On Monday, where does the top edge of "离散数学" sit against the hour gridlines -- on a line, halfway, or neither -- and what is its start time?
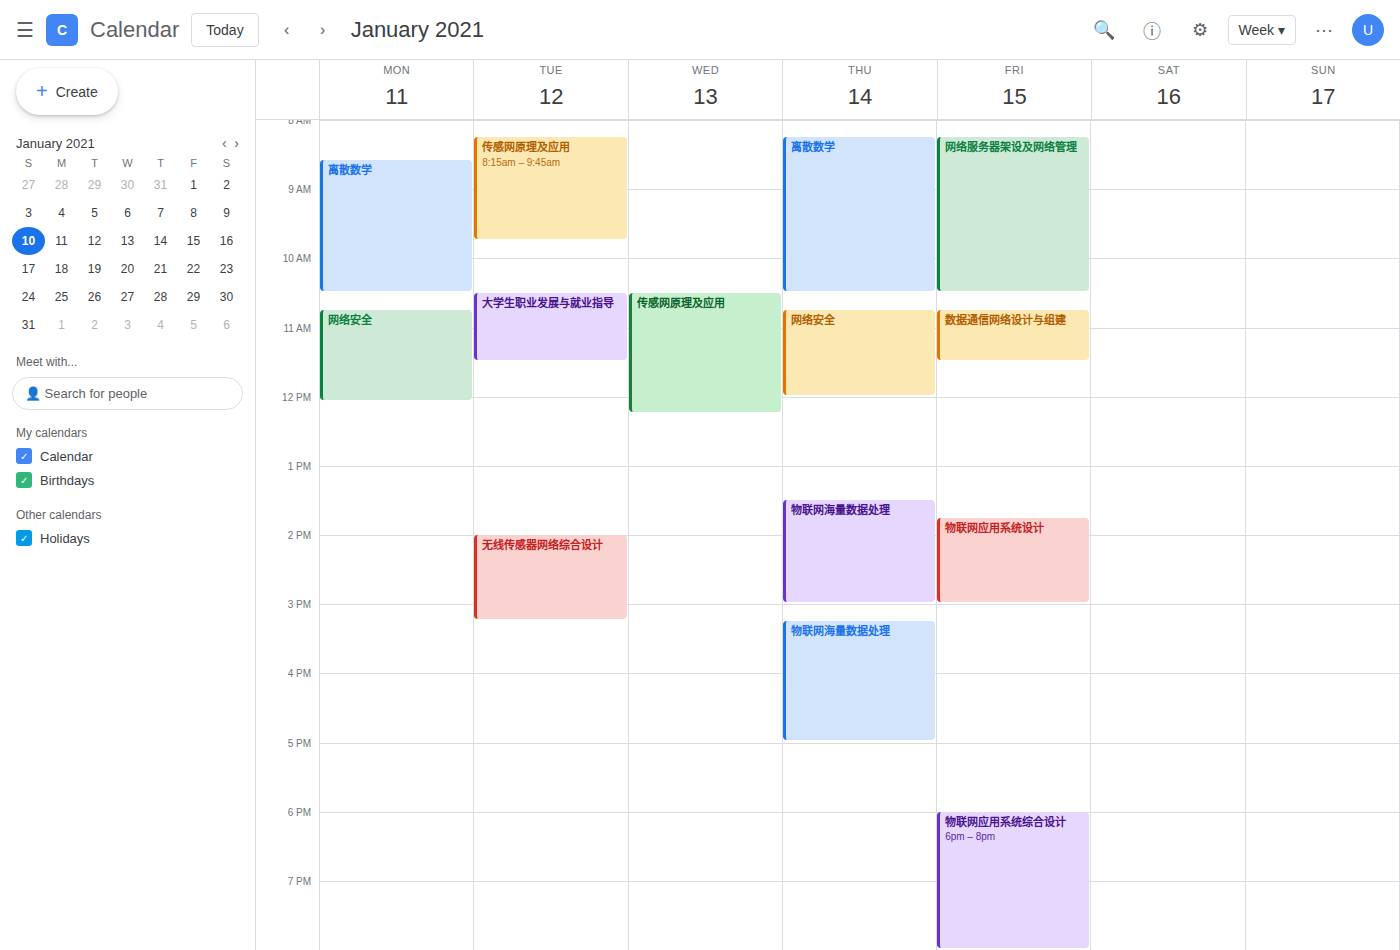
8:35 AM -- neither: 35 minutes below the 8 AM line and 25 minutes above the 9 AM line.